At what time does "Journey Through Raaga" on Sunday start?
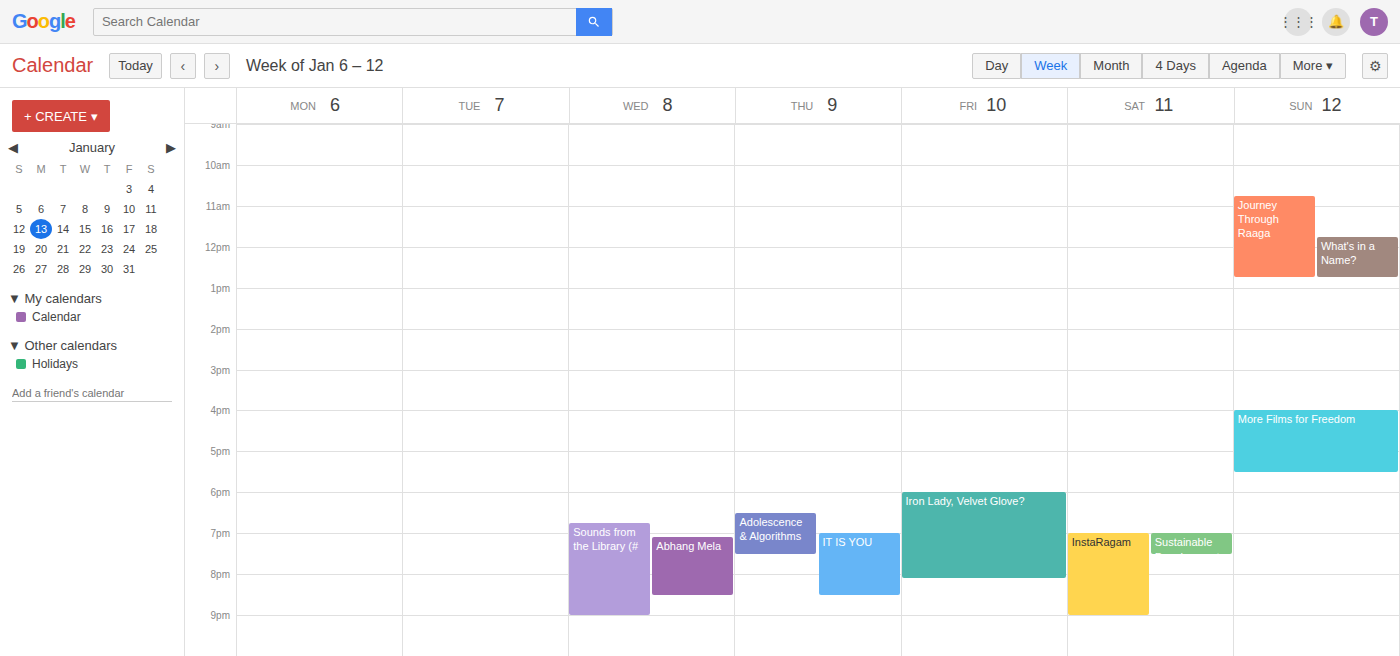
10:45 AM